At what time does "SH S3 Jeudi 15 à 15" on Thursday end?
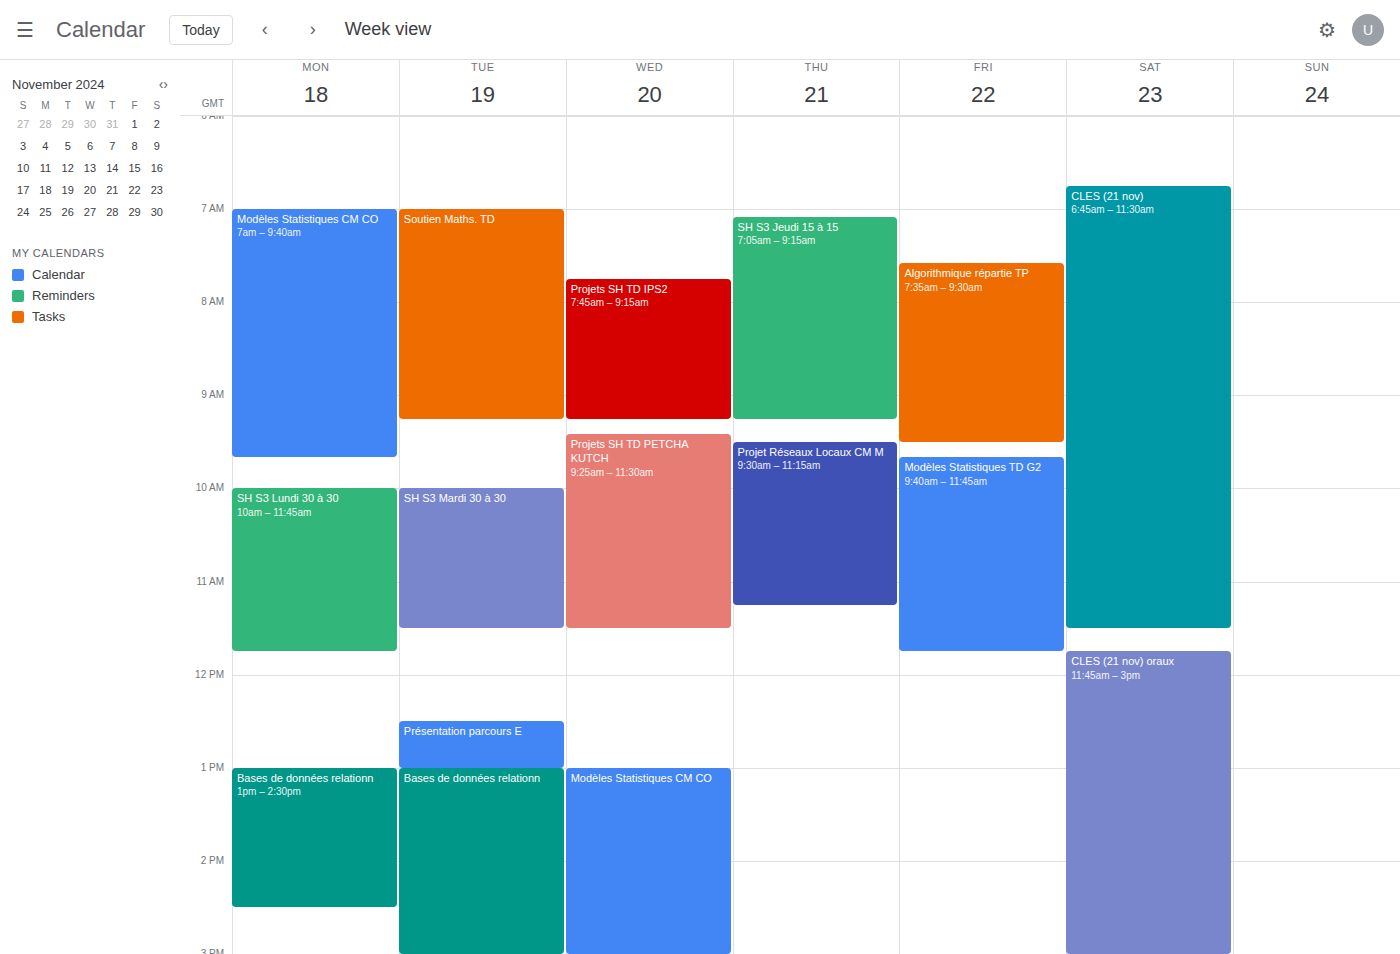
9:15 AM